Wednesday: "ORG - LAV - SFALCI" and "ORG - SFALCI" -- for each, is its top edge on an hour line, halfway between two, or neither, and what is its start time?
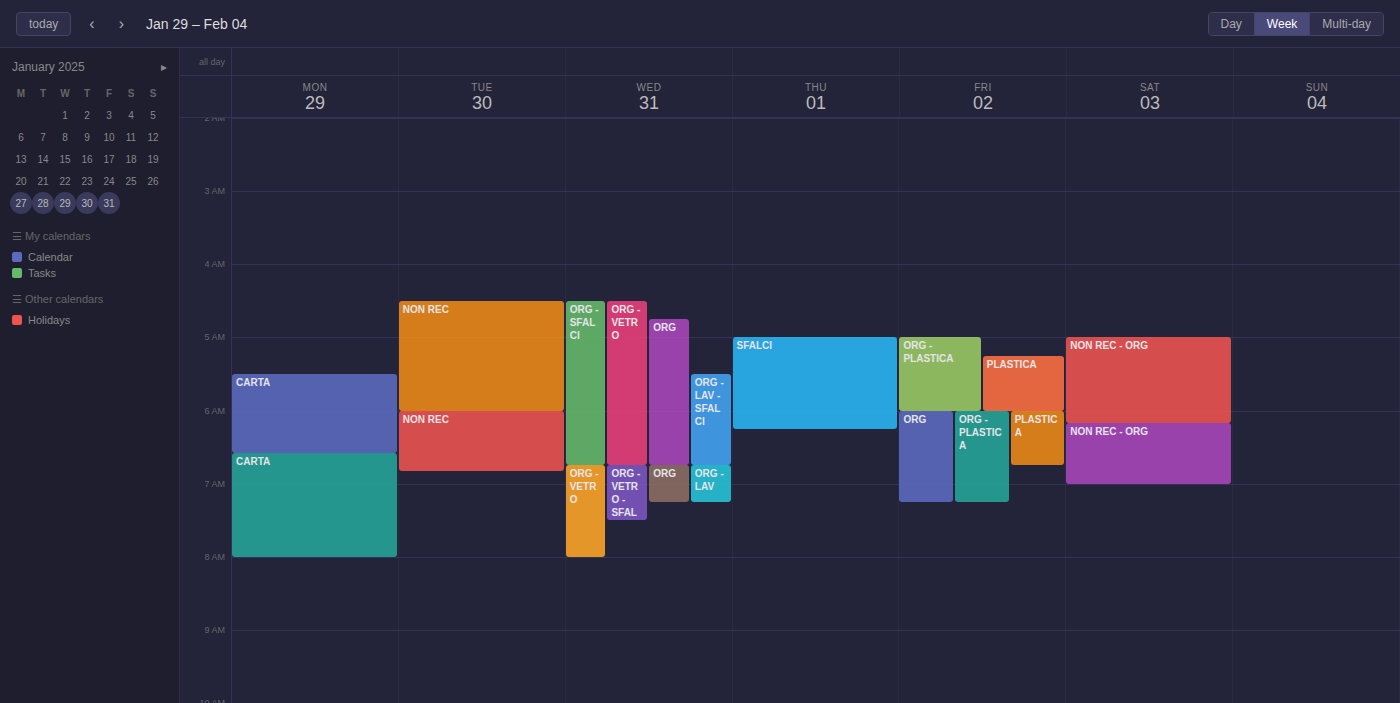
"ORG - LAV - SFALCI": 5:30 AM, halfway between the 5 AM and 6 AM lines. "ORG - SFALCI": 4:30 AM, halfway between the 4 AM and 5 AM lines.